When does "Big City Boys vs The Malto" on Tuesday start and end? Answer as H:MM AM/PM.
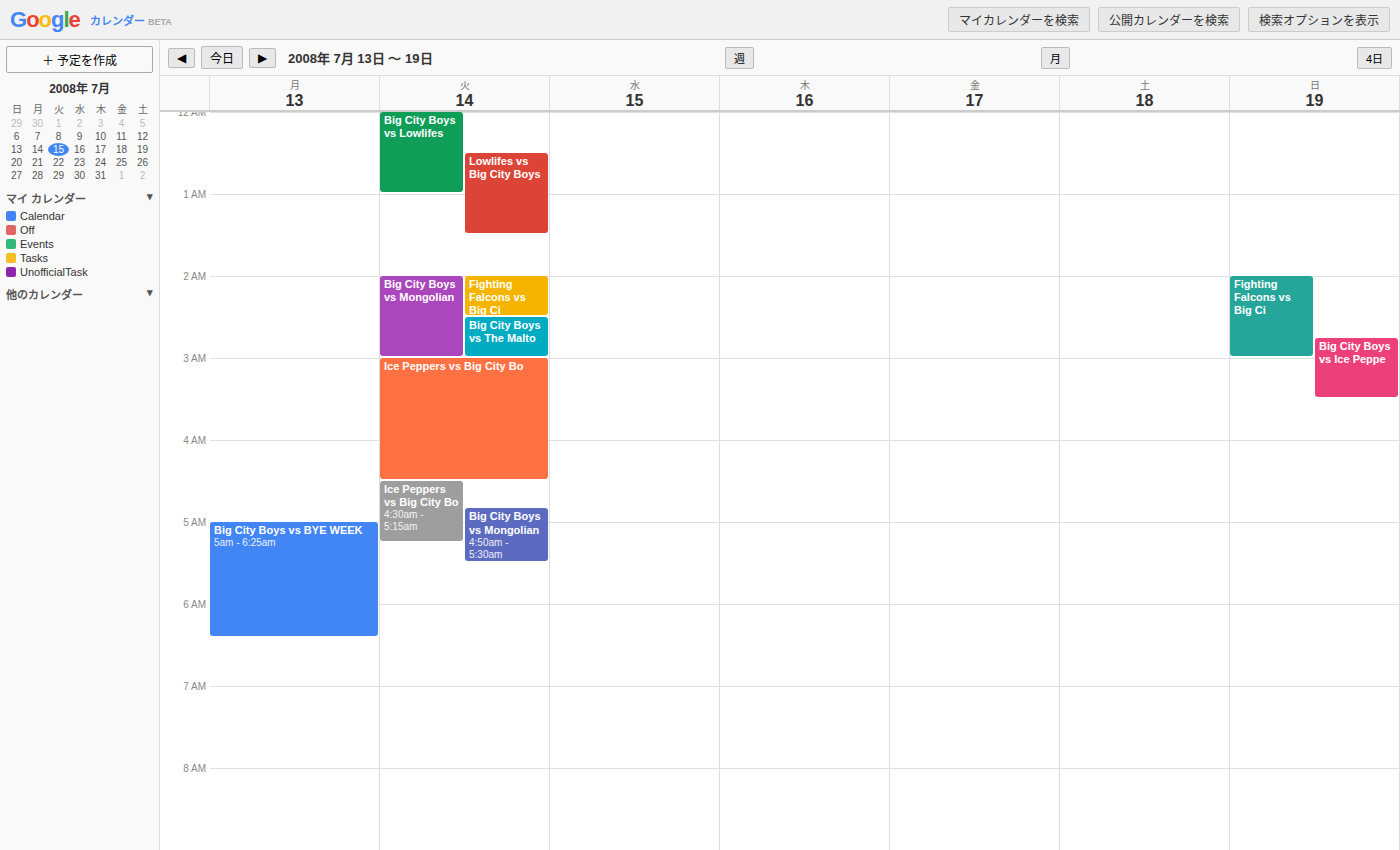
2:30 AM to 3:00 AM